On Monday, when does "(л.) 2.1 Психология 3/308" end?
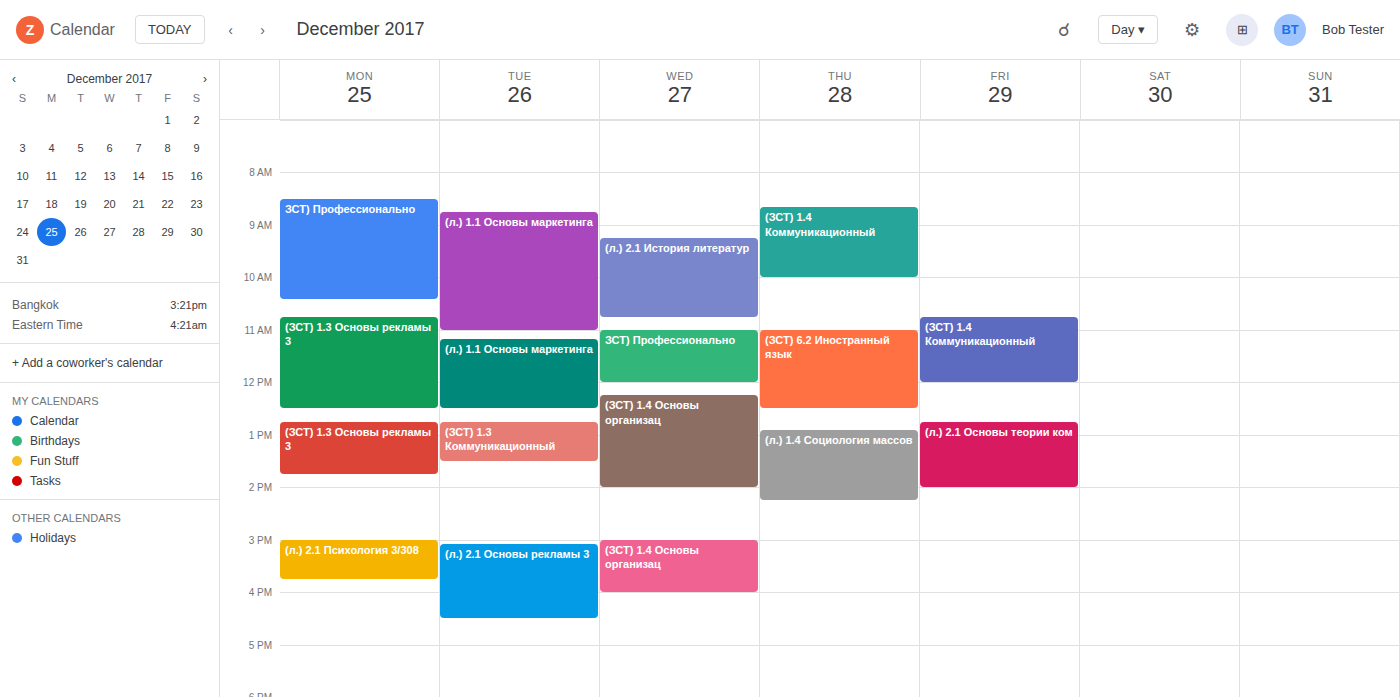
3:45 PM